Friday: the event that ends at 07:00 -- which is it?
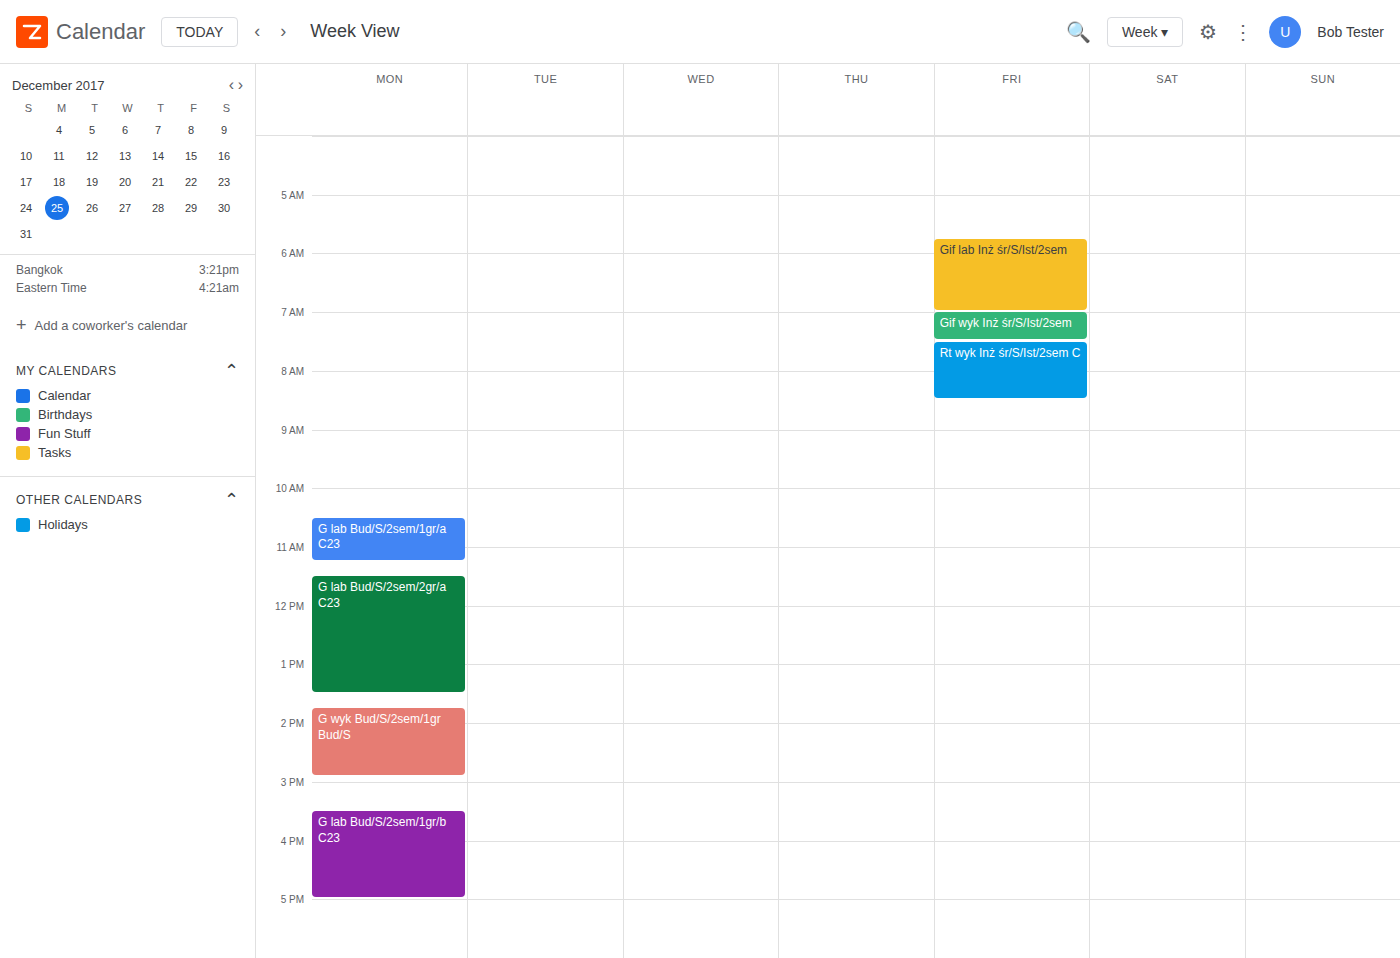
"Gif lab Inż śr/S/Ist/2sem"